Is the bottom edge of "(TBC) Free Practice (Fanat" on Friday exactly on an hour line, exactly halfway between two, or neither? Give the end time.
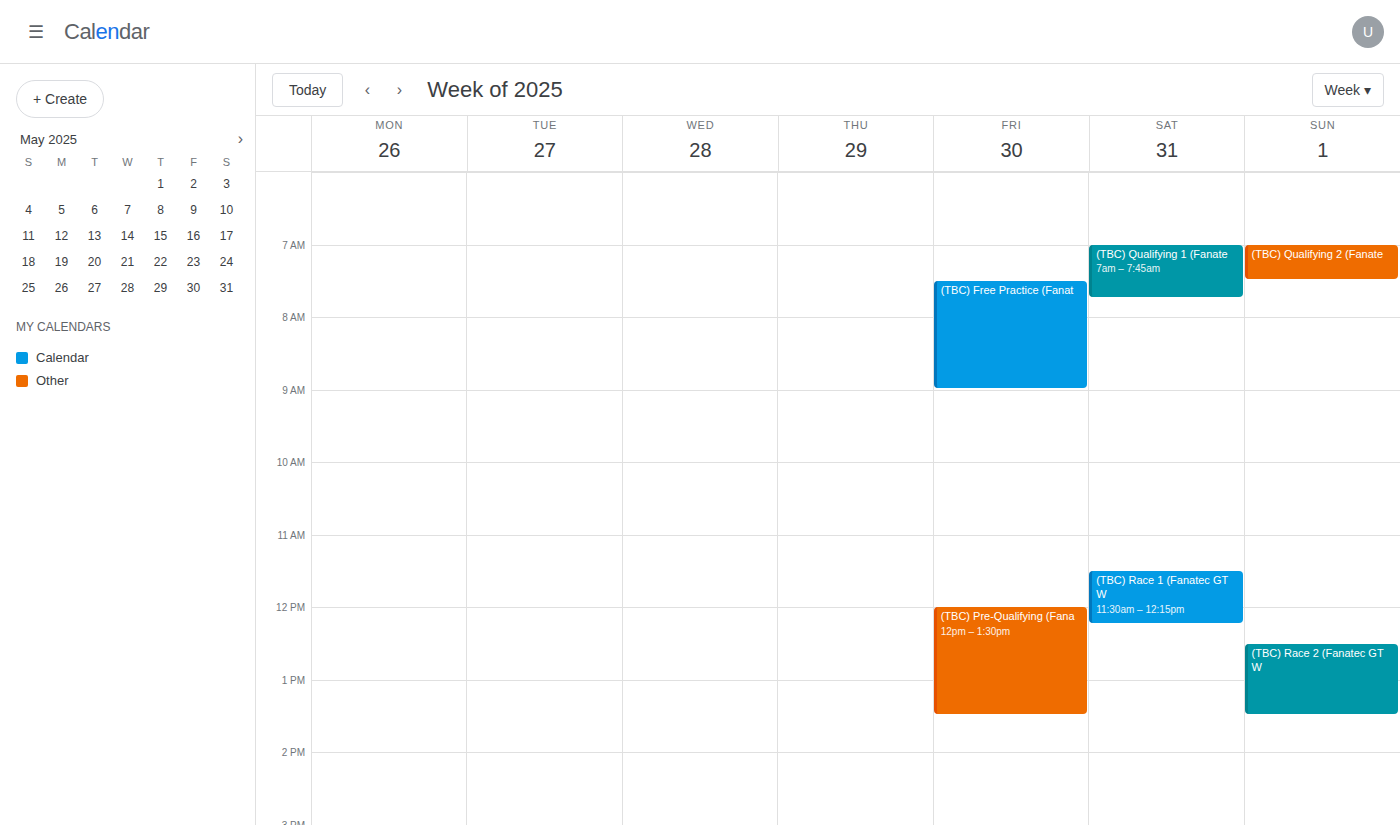
9:00 AM -- exactly on the 9 AM line.